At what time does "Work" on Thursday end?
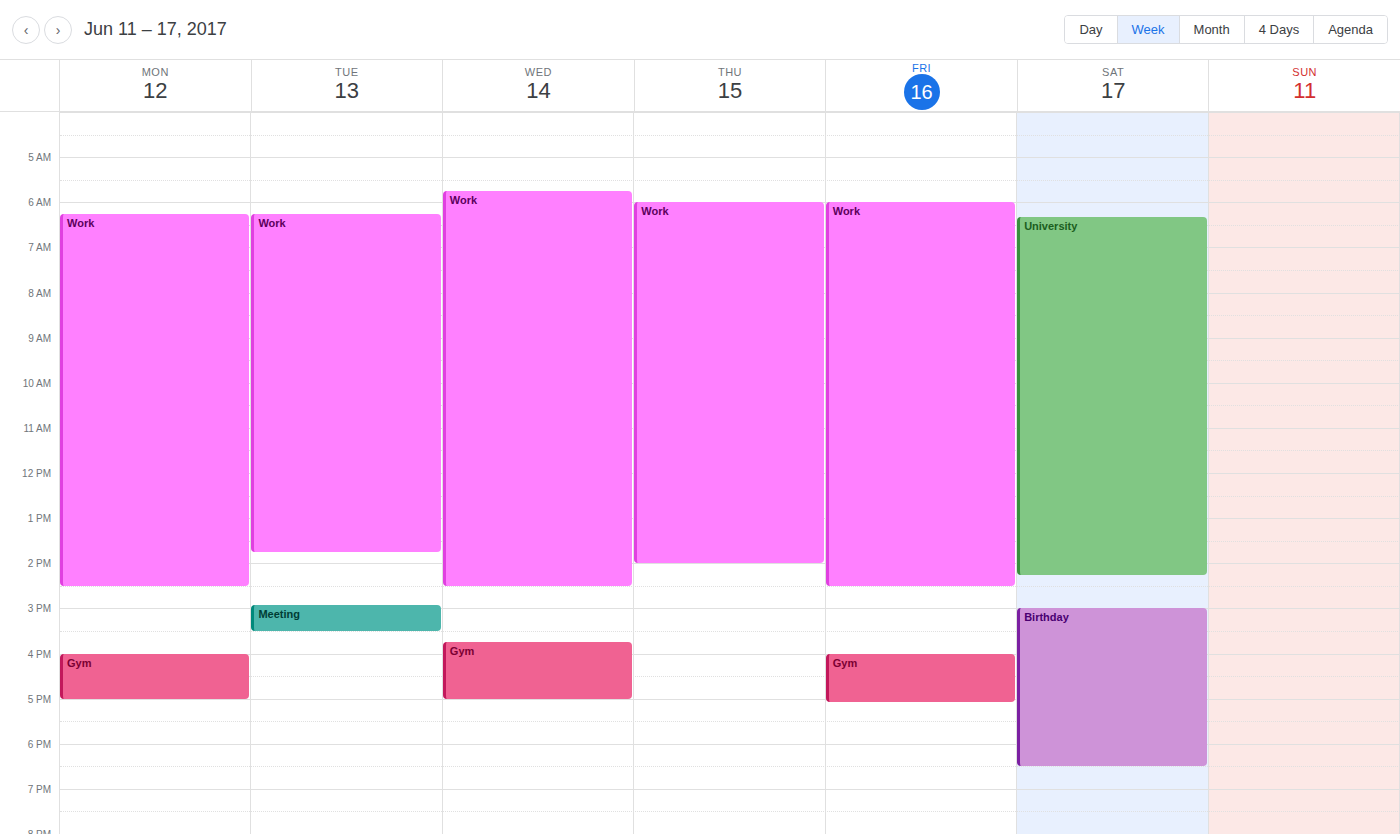
2:00 PM